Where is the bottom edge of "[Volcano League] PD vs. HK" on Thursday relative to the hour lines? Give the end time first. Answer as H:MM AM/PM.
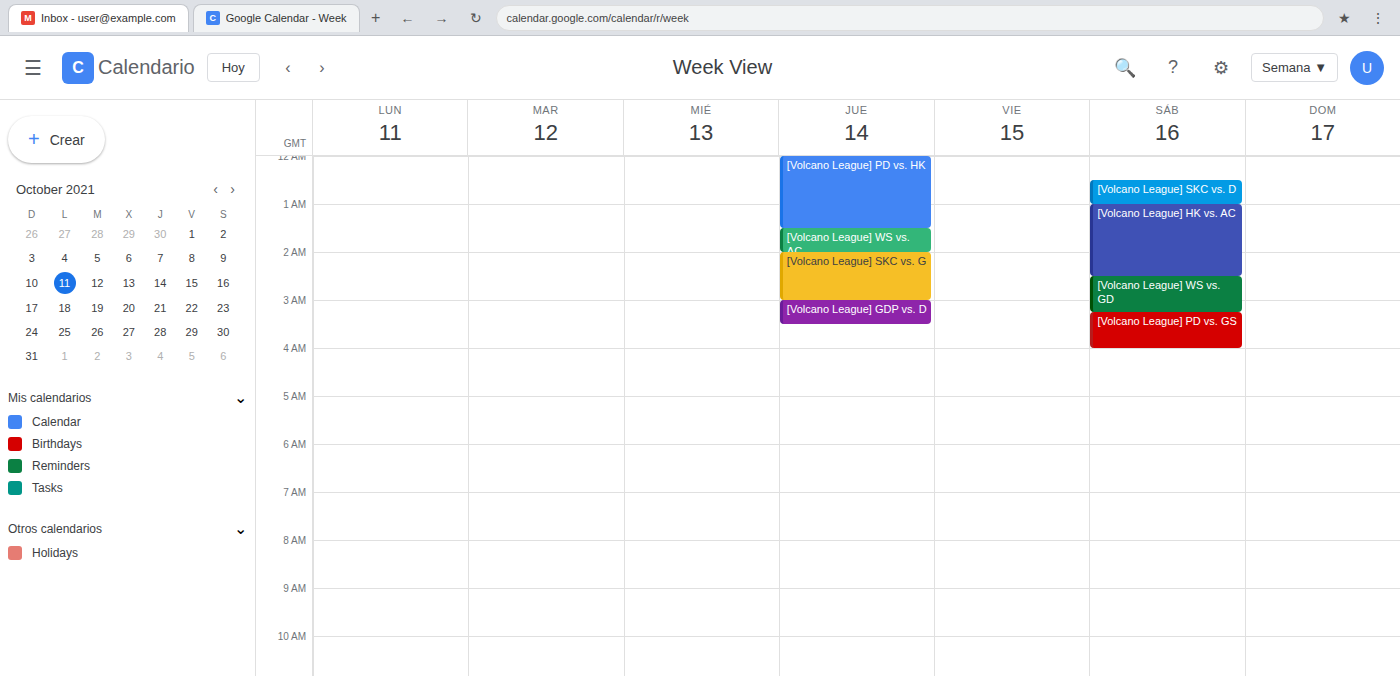
1:30 AM -- halfway between the 1 AM and 2 AM lines.